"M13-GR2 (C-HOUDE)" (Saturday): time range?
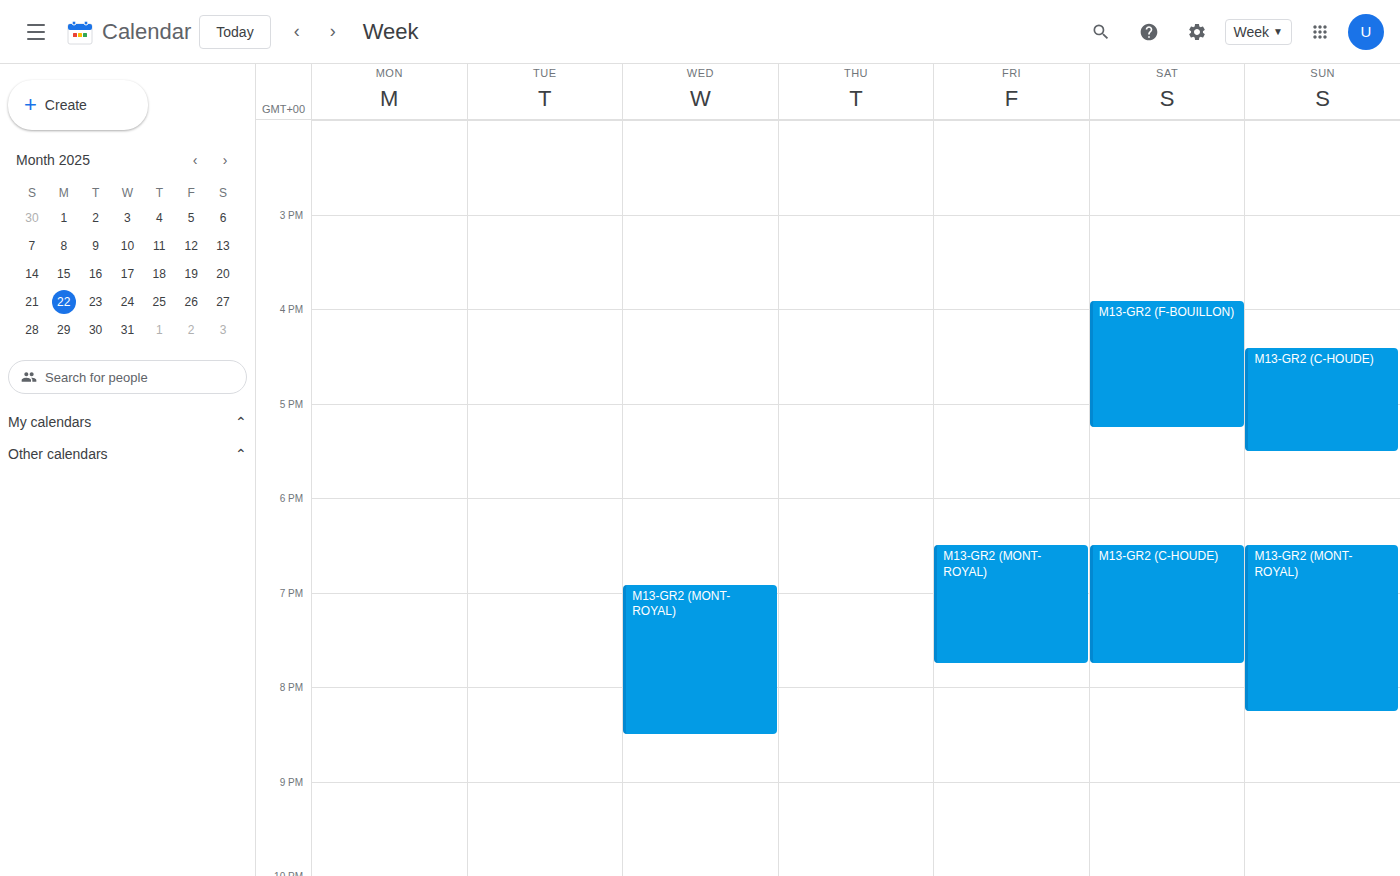
6:30 PM to 7:45 PM